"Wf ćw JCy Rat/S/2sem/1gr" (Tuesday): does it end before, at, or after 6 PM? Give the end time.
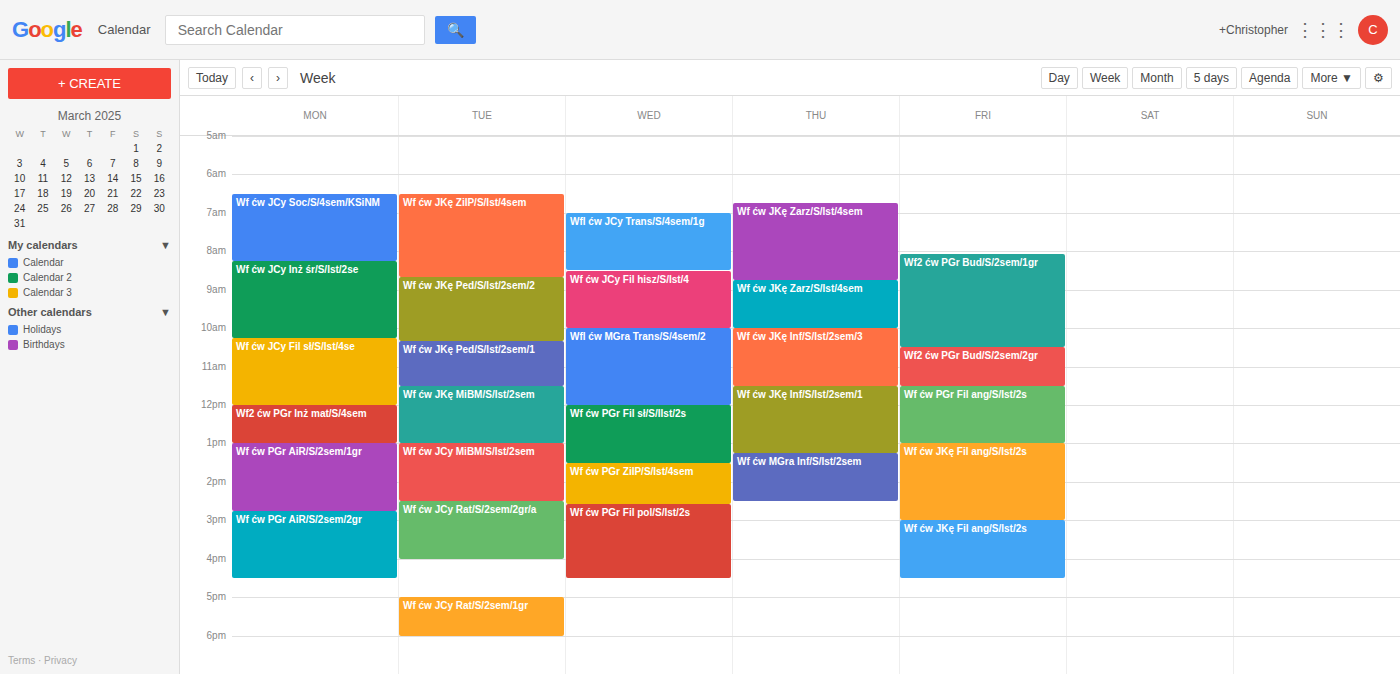
6:00 PM -- exactly at 6 PM, on the 6 PM line.